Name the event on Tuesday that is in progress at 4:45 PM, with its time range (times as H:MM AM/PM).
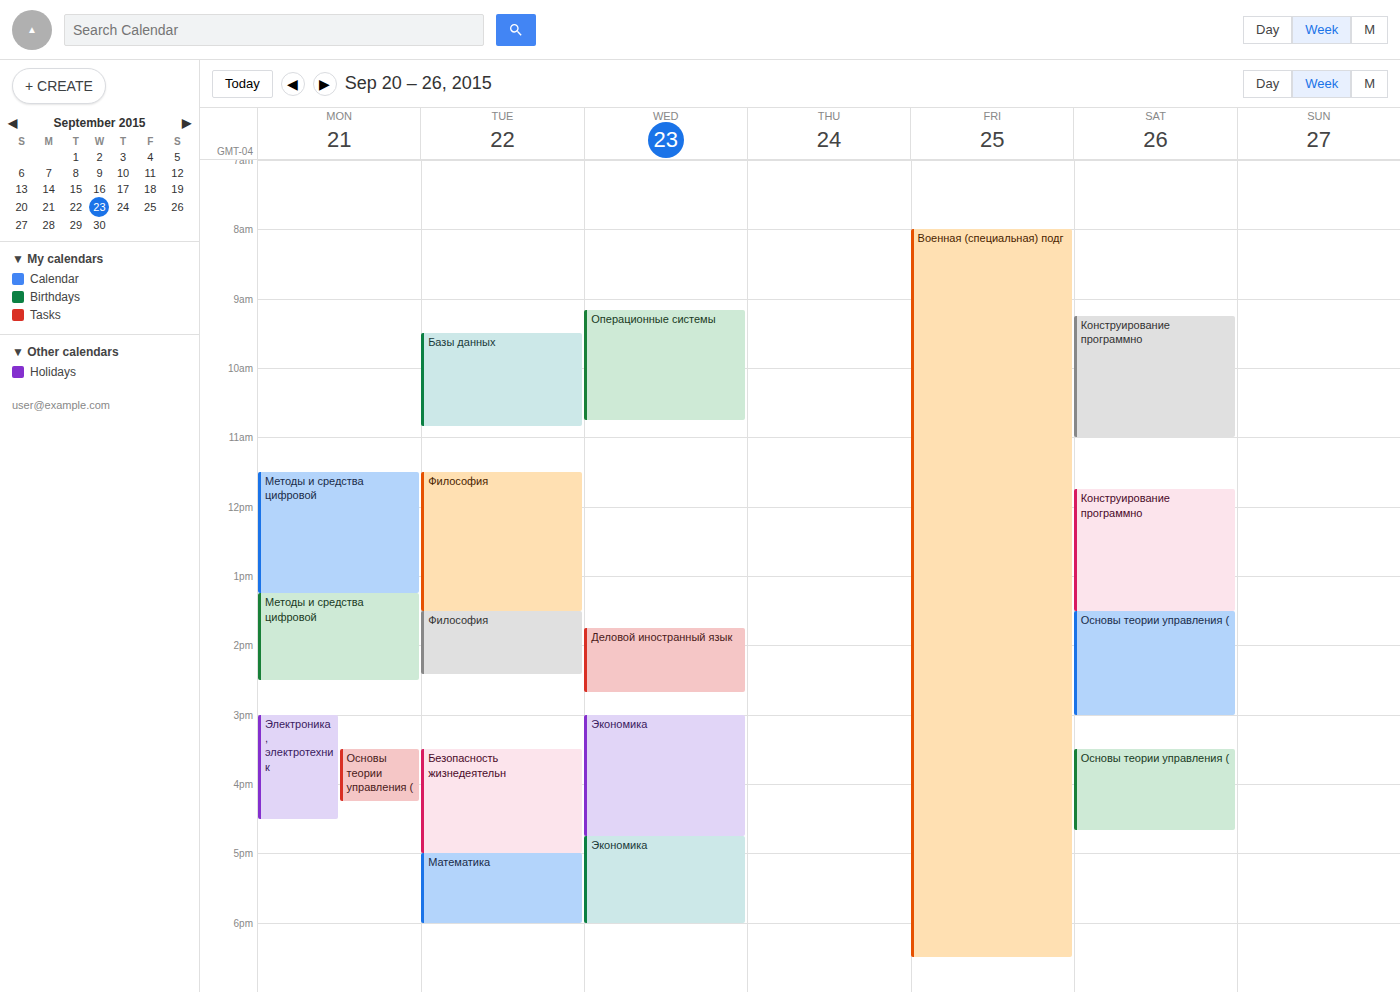
"Безопасность жизнедеятельн", 3:30 PM to 5:00 PM